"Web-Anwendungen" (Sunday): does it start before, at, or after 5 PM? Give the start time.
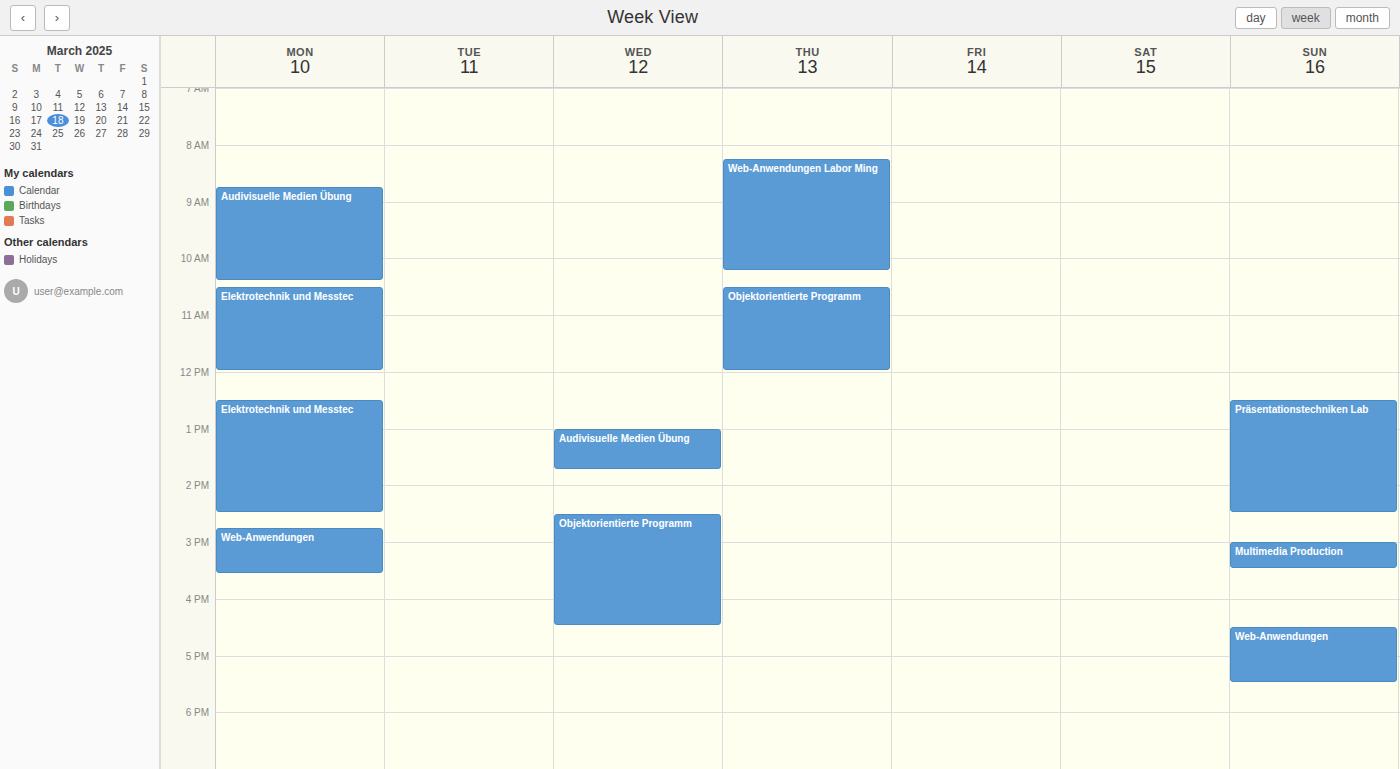
4:30 PM -- before 5 PM, 30 minutes above the 5 PM line.